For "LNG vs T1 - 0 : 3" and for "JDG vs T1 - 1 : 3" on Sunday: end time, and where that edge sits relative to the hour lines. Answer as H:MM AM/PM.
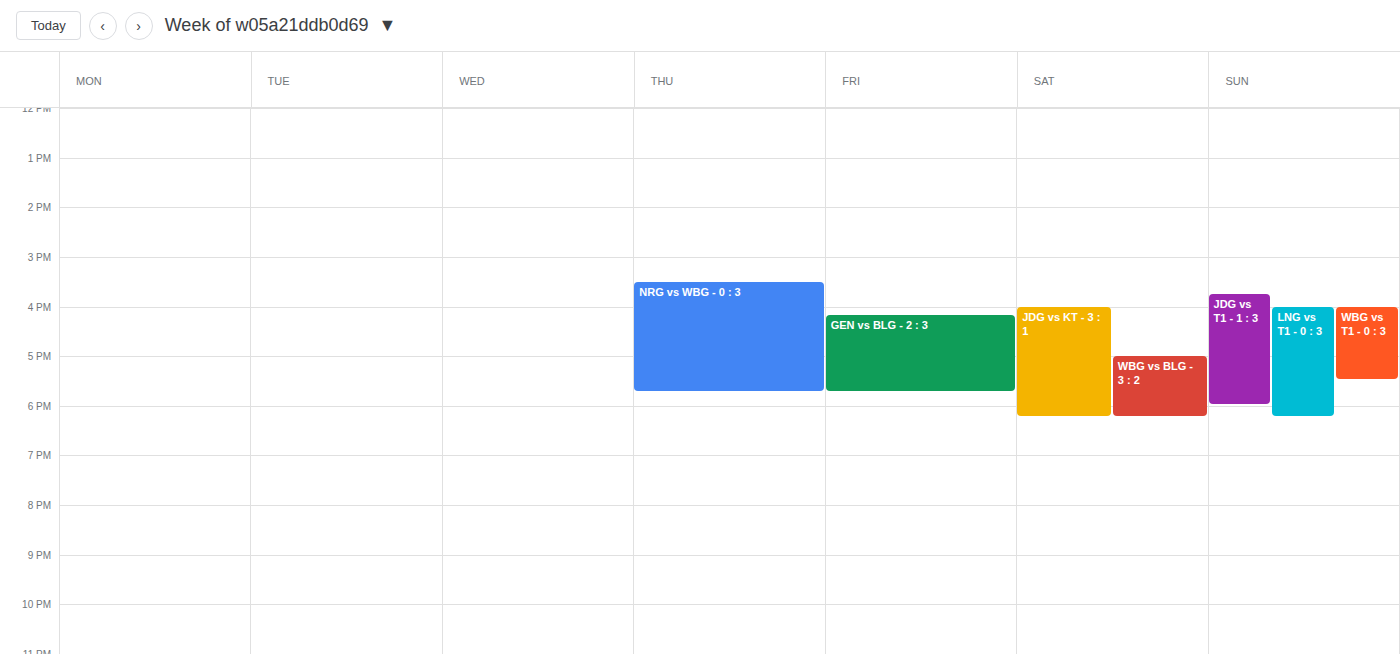
"LNG vs T1 - 0 : 3": 6:15 PM, neither: a quarter of the way from the 6 PM line to the 7 PM line. "JDG vs T1 - 1 : 3": 6:00 PM, exactly on the 6 PM line.